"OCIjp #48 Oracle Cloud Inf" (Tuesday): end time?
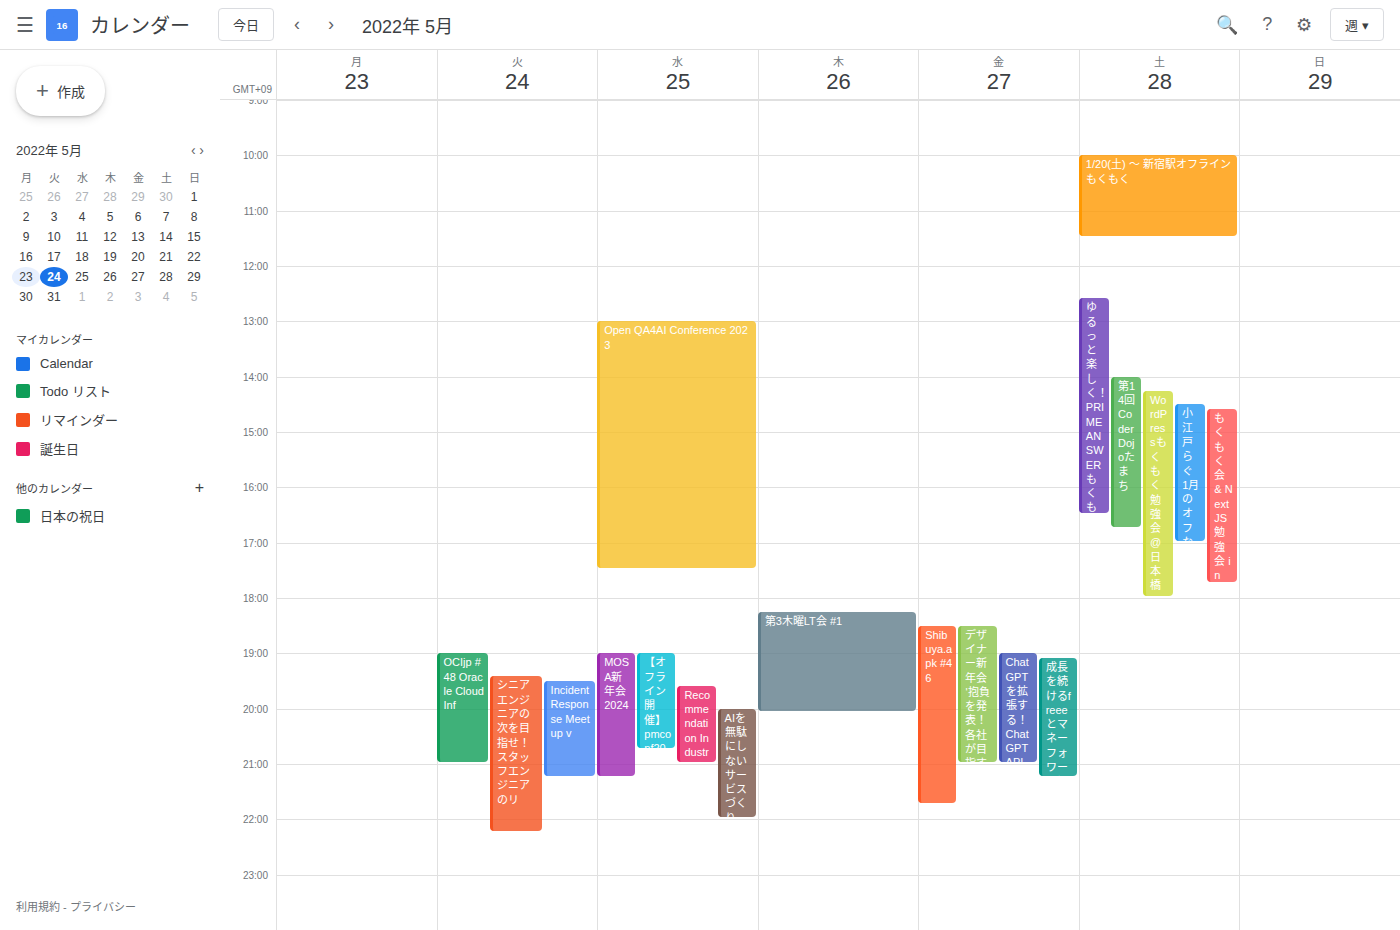
9:00 PM